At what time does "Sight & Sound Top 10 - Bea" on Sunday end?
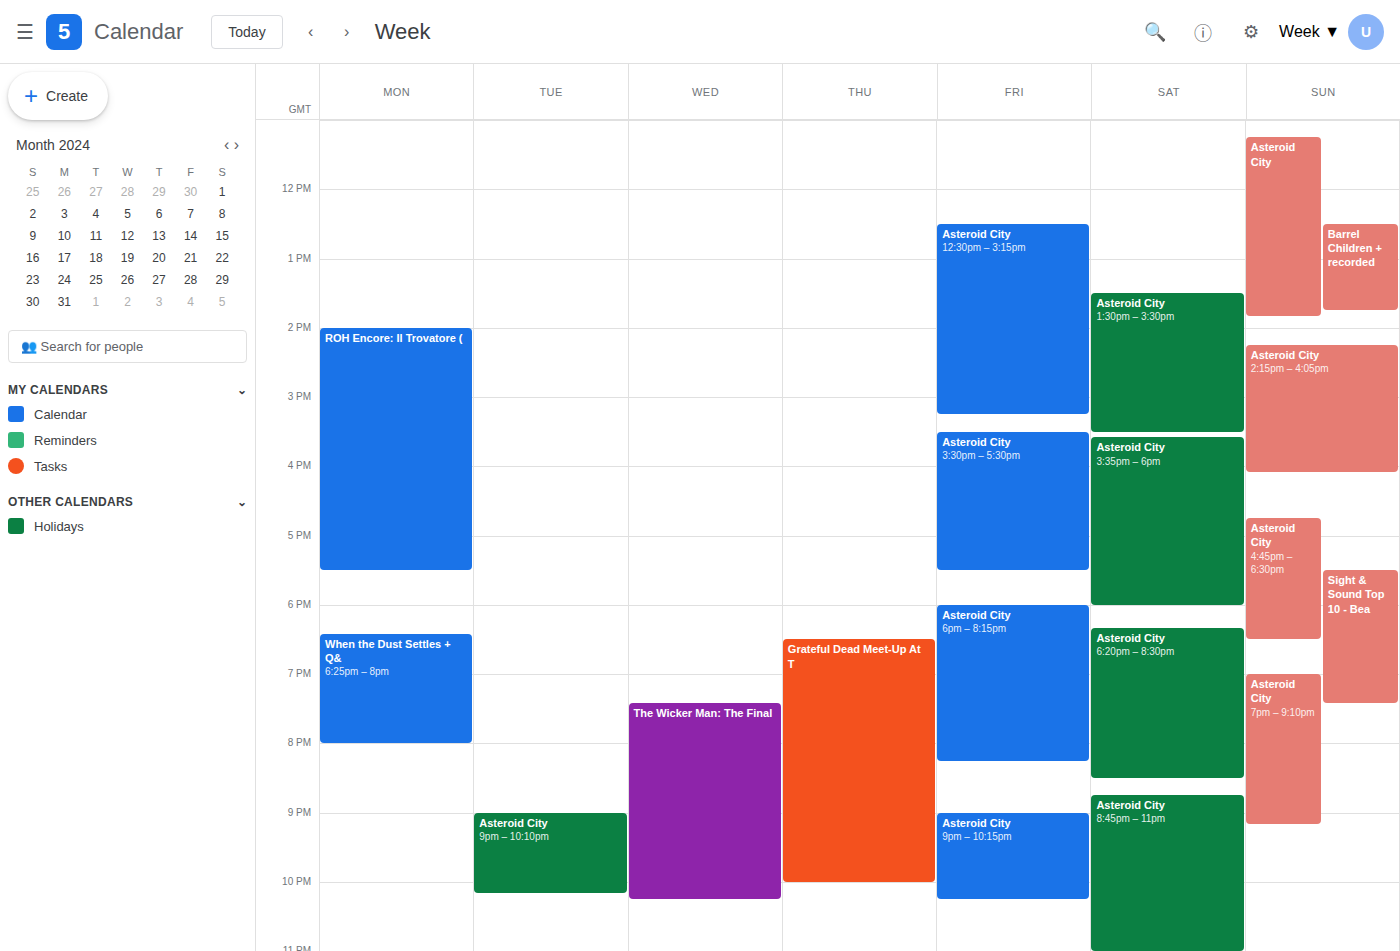
7:25 PM